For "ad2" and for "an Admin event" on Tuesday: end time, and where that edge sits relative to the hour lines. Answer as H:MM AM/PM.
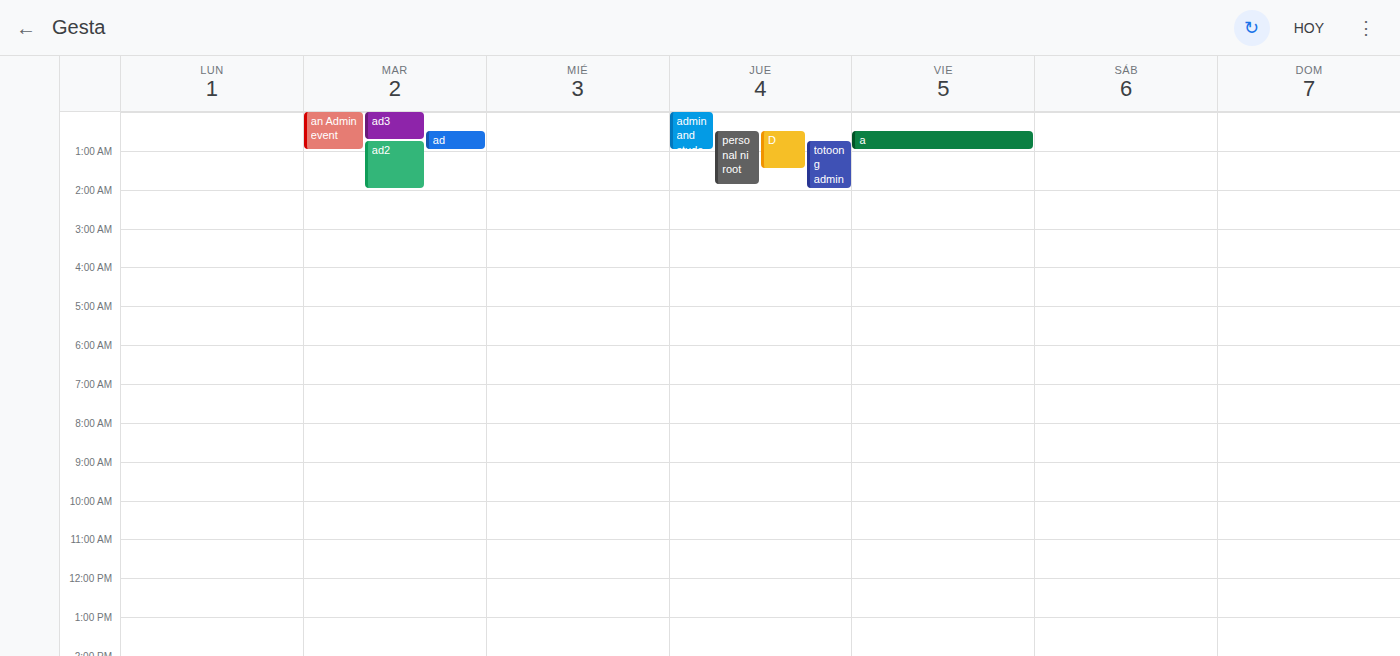
"ad2": 2:00 AM, exactly on the 2 AM line. "an Admin event": 1:00 AM, exactly on the 1 AM line.